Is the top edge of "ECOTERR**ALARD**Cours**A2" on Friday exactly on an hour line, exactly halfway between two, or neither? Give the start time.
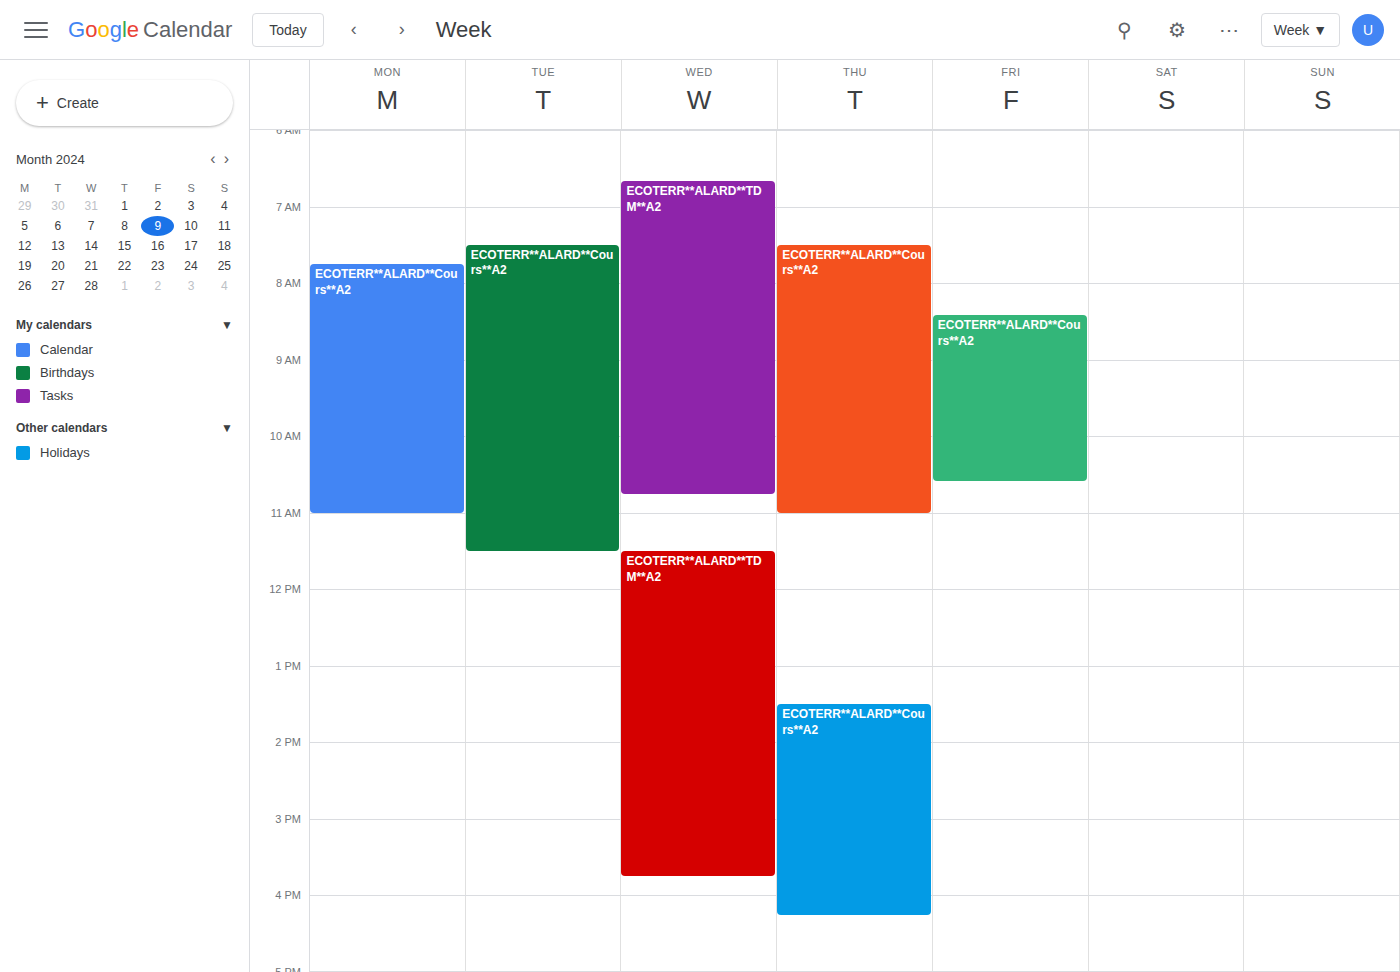
8:25 AM -- neither: 25 minutes below the 8 AM line and 35 minutes above the 9 AM line.